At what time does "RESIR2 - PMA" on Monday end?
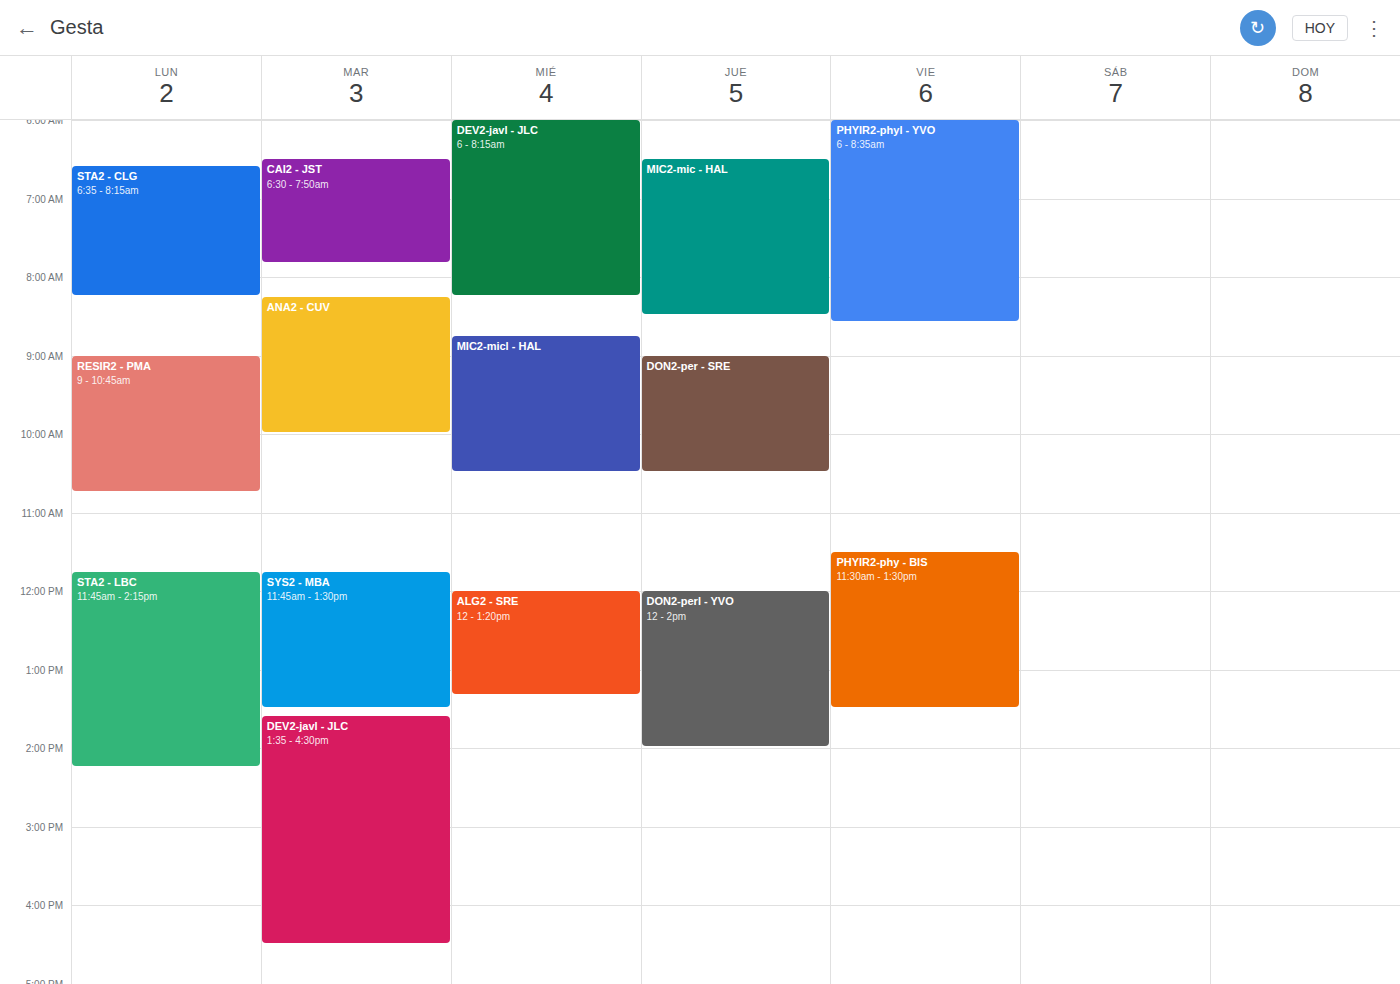
10:45